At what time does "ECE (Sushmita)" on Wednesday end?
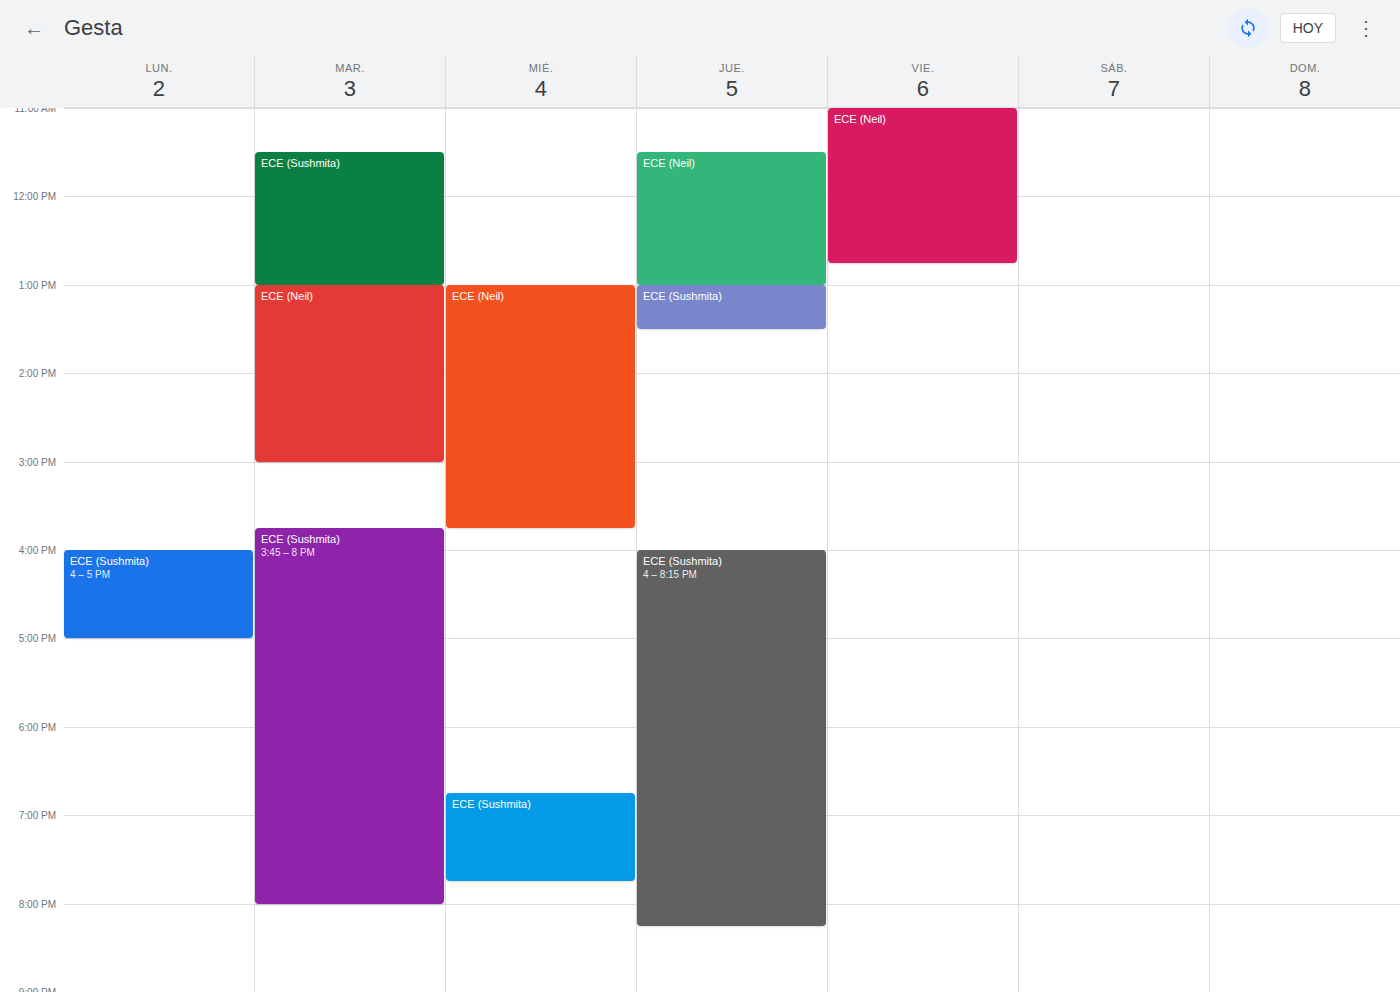
19:45